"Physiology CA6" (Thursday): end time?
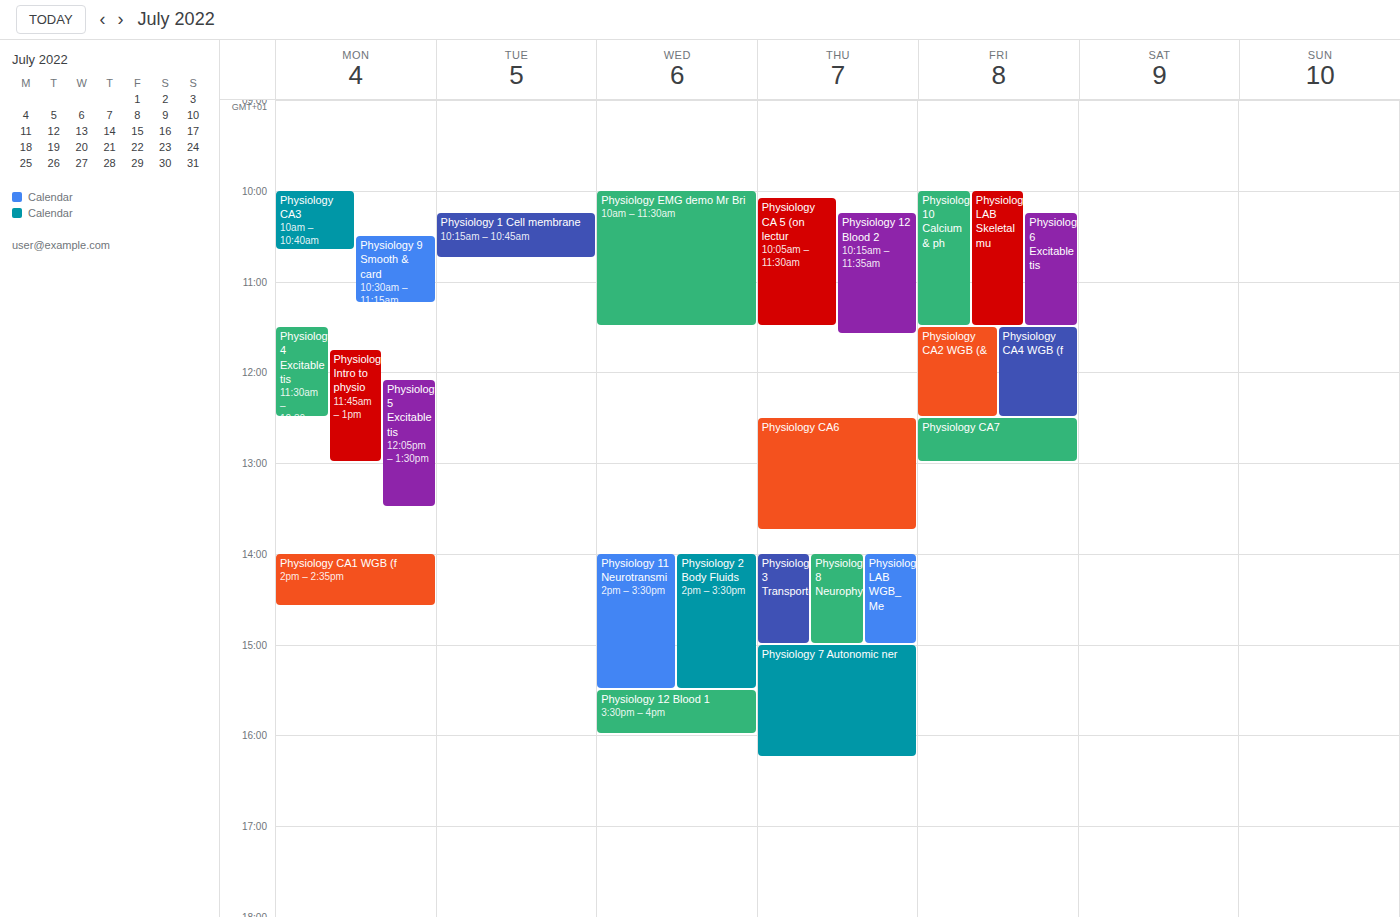
1:45 PM